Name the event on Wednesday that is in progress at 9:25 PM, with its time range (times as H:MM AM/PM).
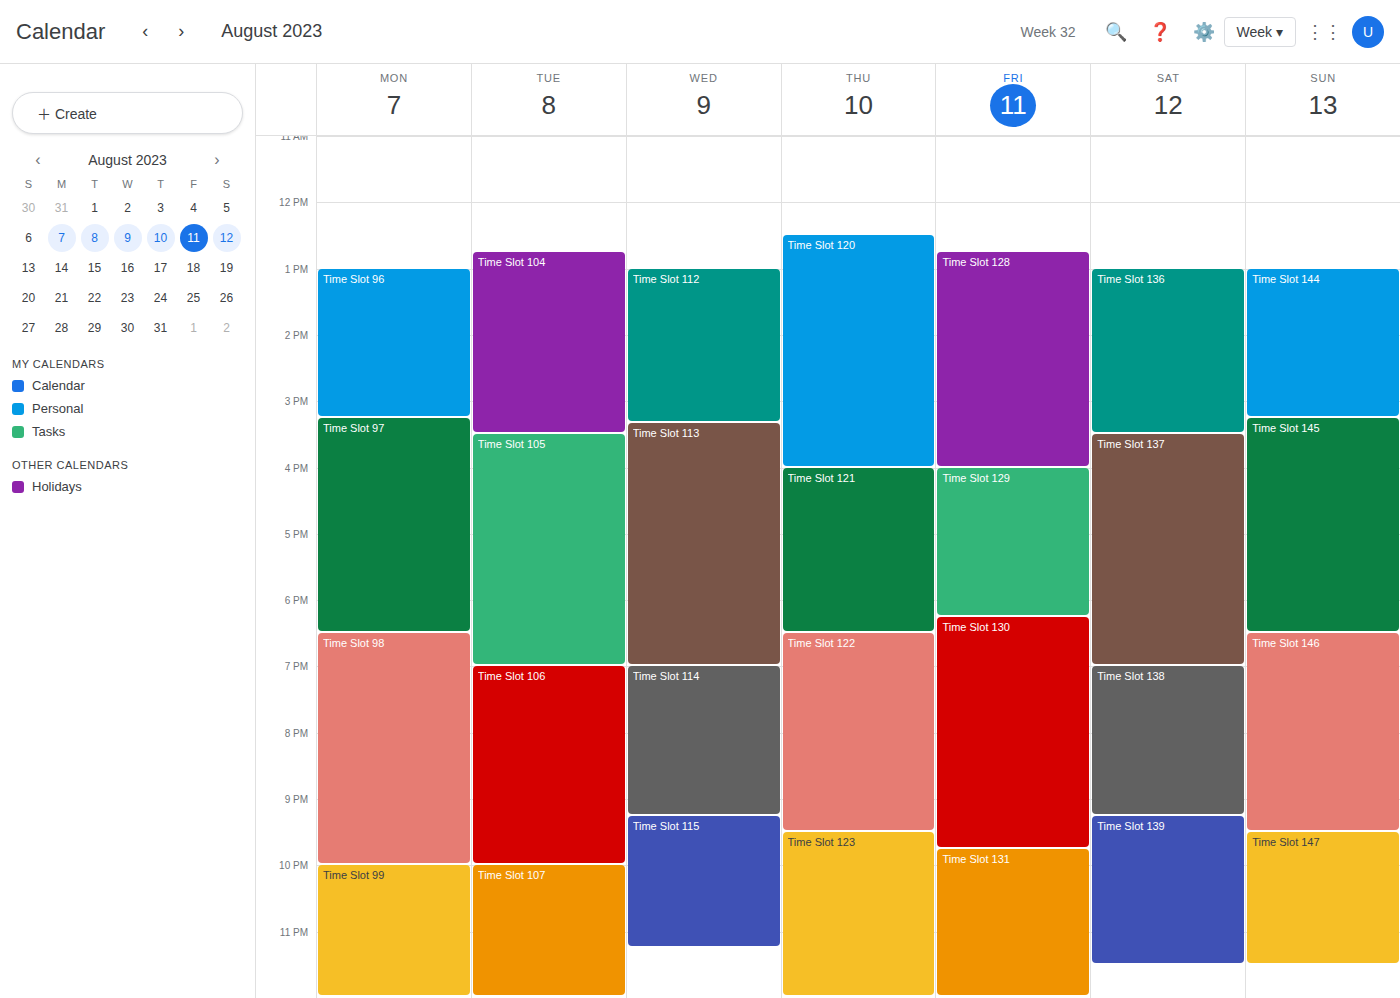
"Time Slot 115", 9:15 PM to 11:15 PM